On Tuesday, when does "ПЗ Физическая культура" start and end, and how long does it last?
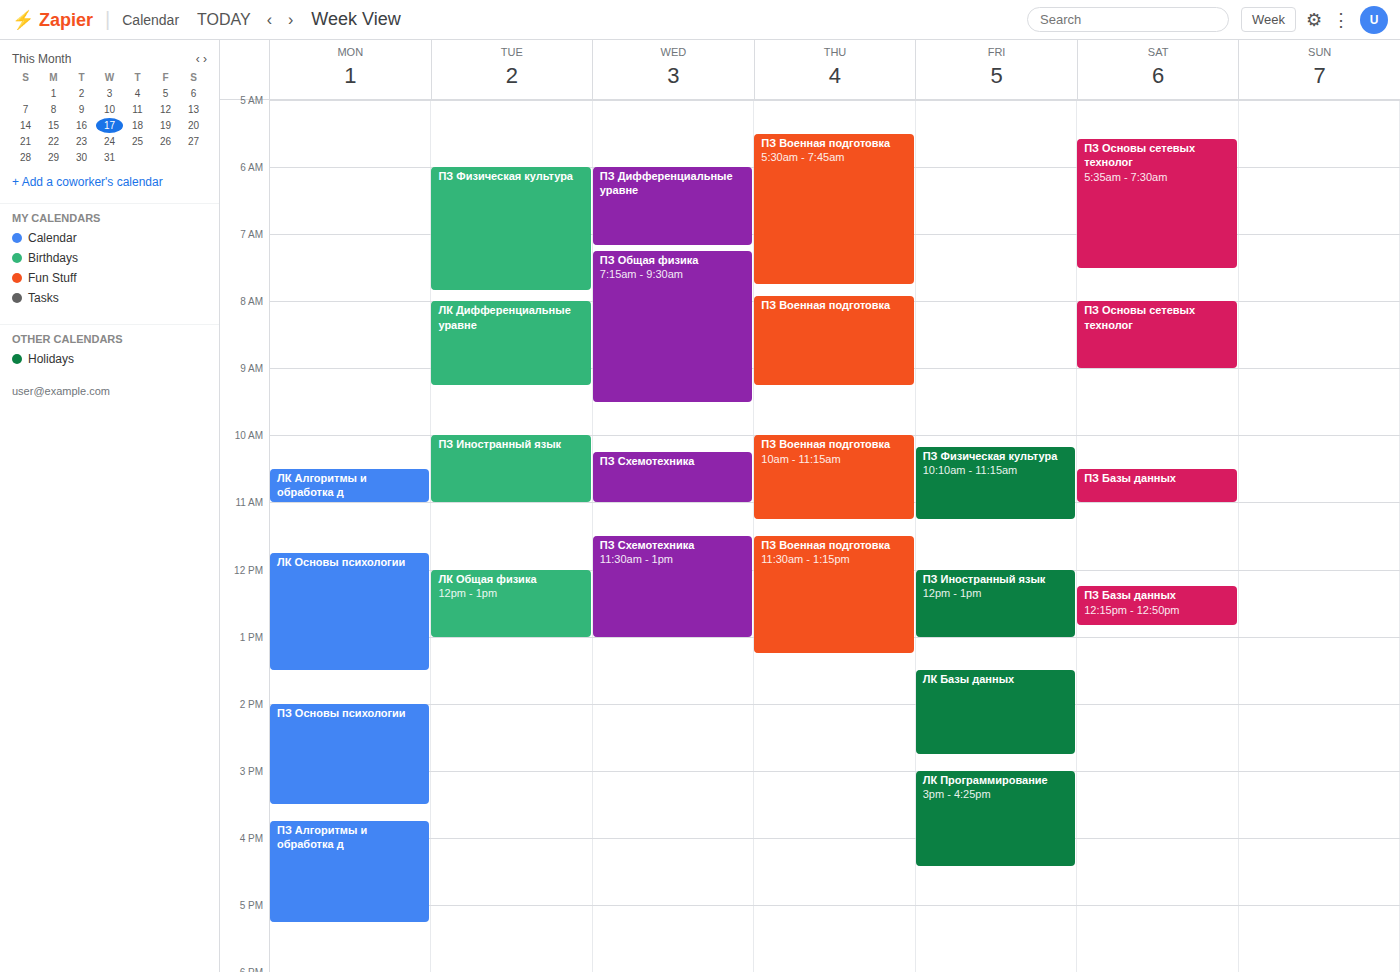
06:00 to 07:50, 1 hour 50 minutes